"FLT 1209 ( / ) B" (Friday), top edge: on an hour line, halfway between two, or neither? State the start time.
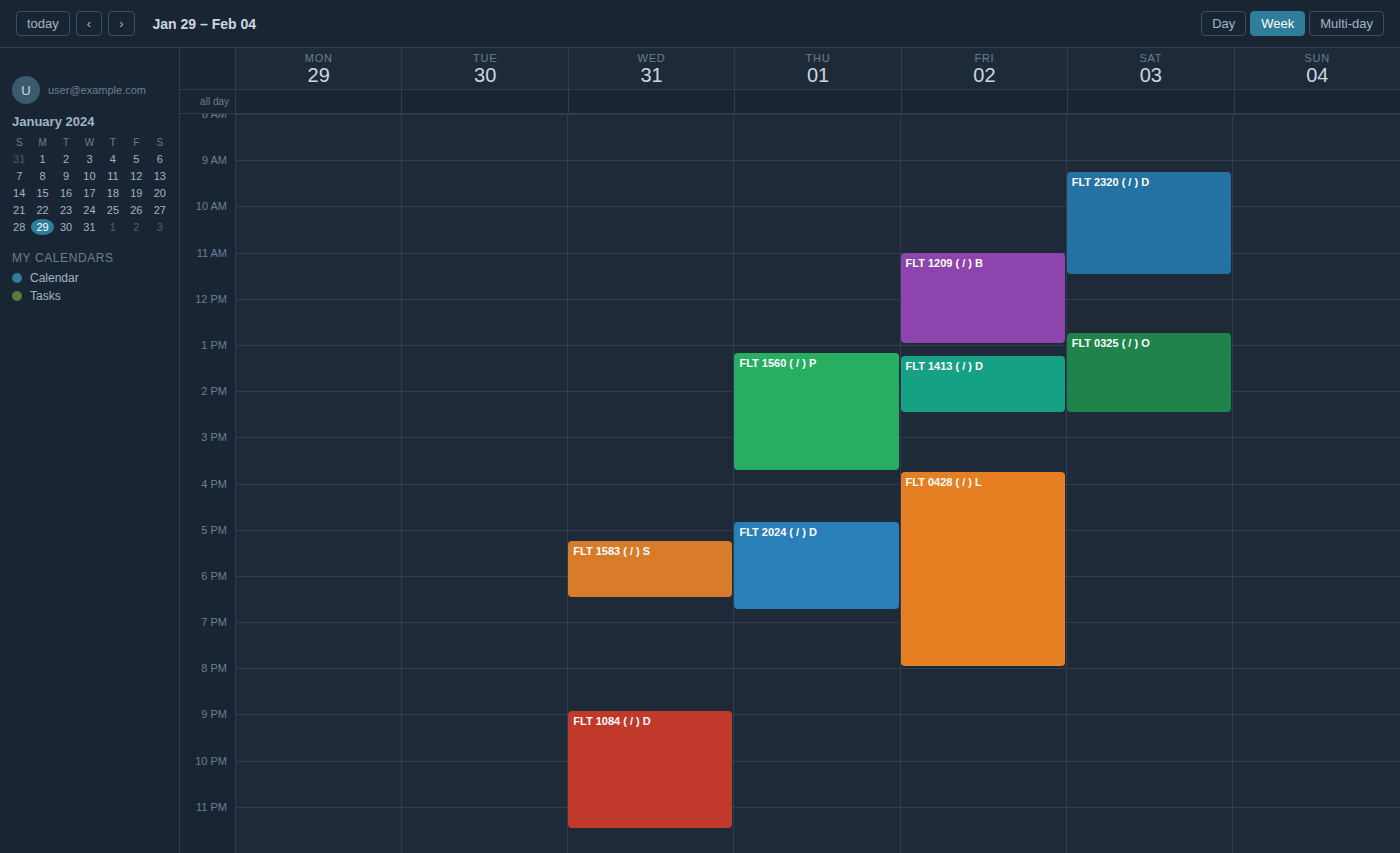
11:00 -- exactly on the 11:00 line.